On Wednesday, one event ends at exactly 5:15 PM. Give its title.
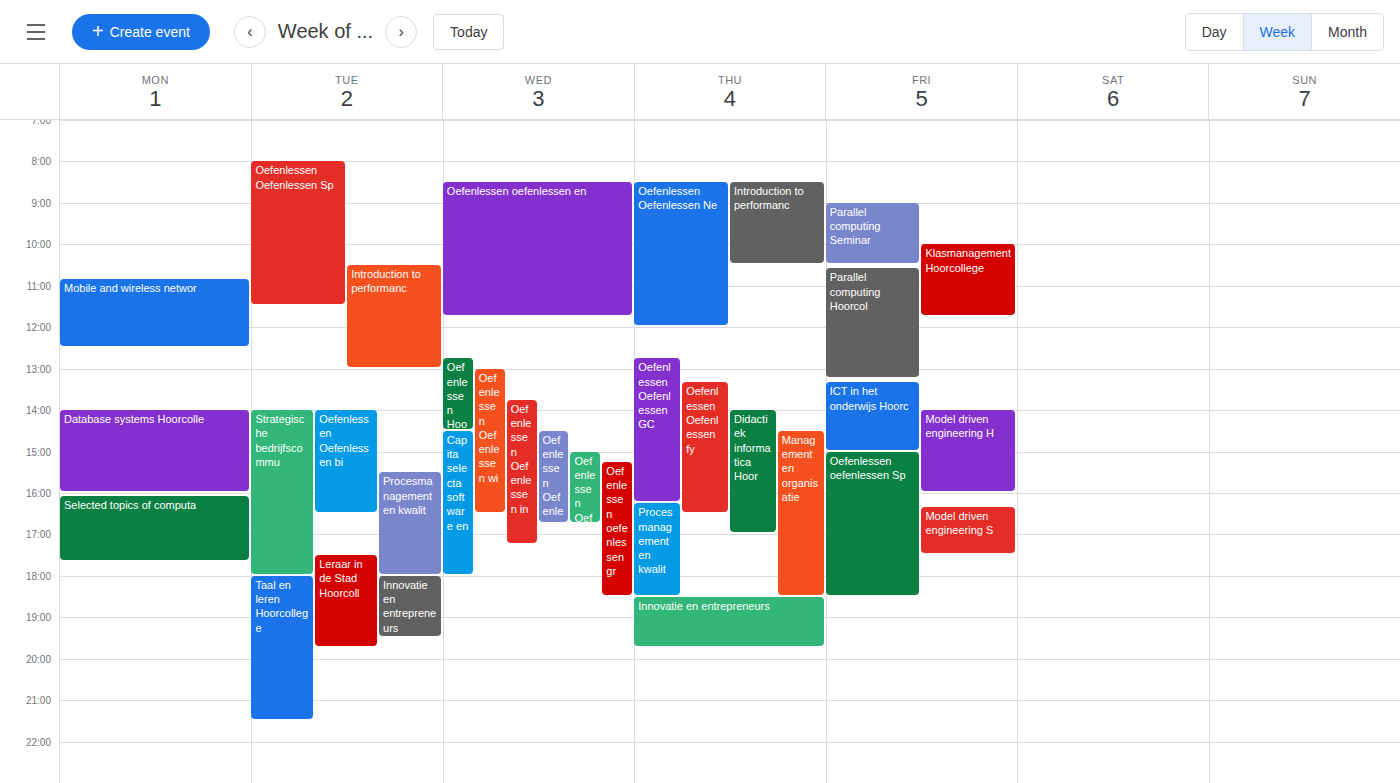
"Oefenlessen Oefenlessen in"